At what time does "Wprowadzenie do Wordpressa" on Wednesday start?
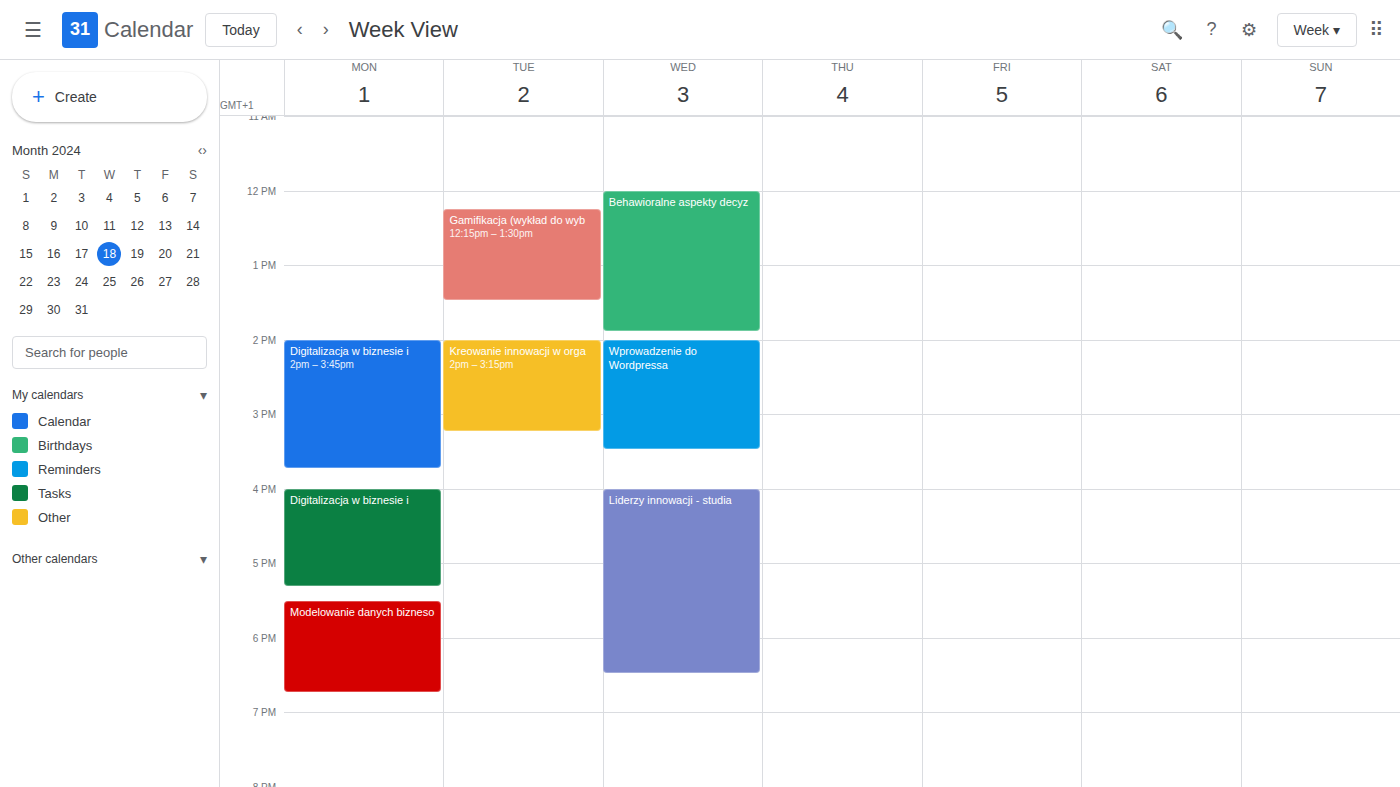
2:00 PM